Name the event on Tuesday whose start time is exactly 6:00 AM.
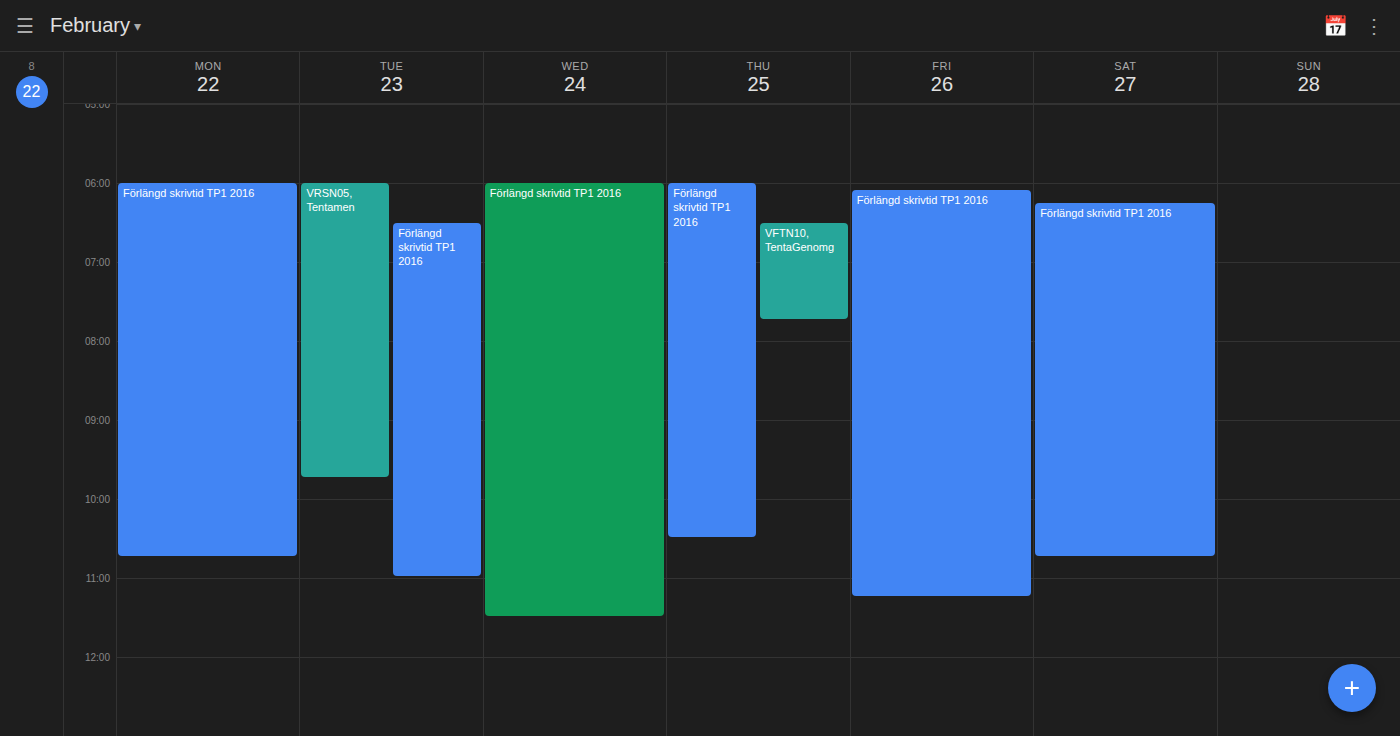
"VRSN05, Tentamen"